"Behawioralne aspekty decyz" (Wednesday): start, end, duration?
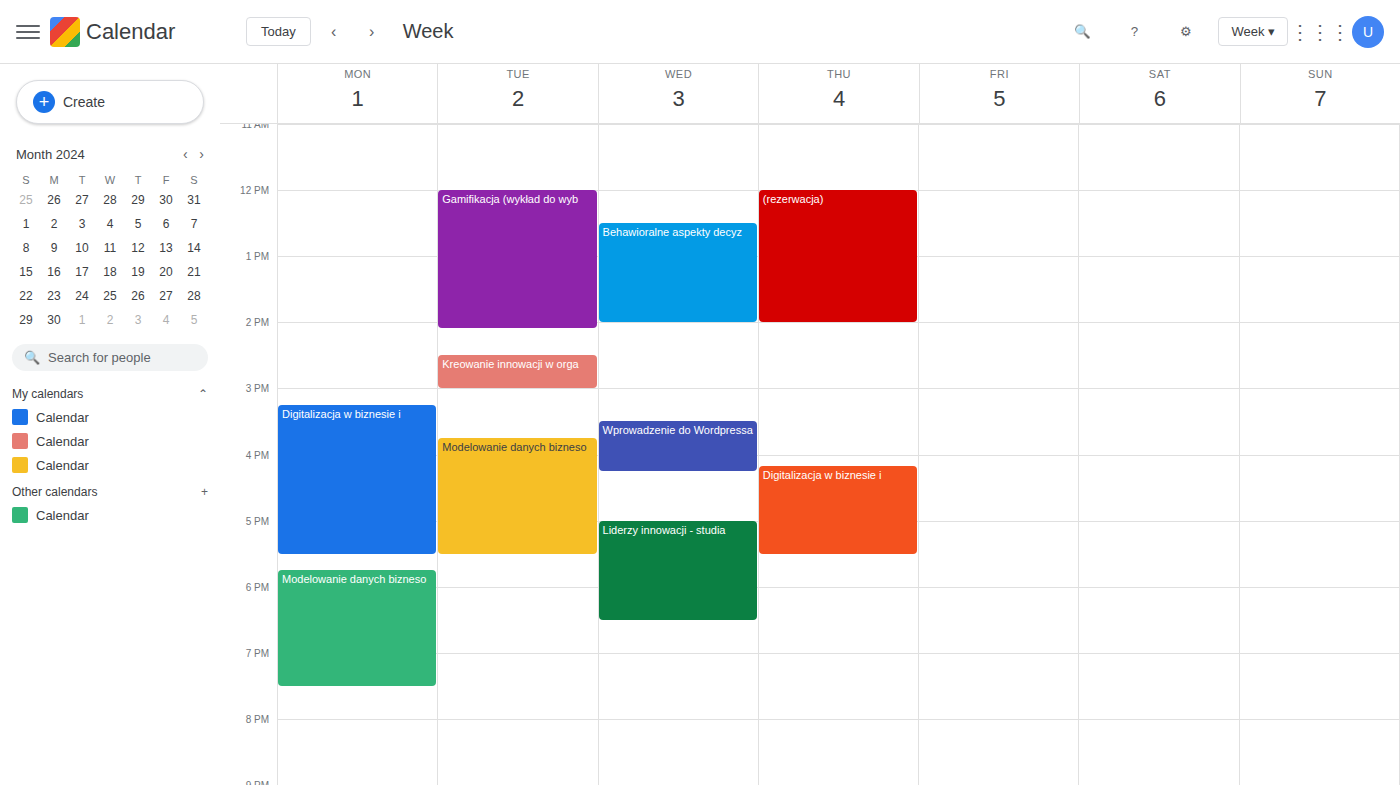
12:30 PM to 2:00 PM, 1 hour 30 minutes